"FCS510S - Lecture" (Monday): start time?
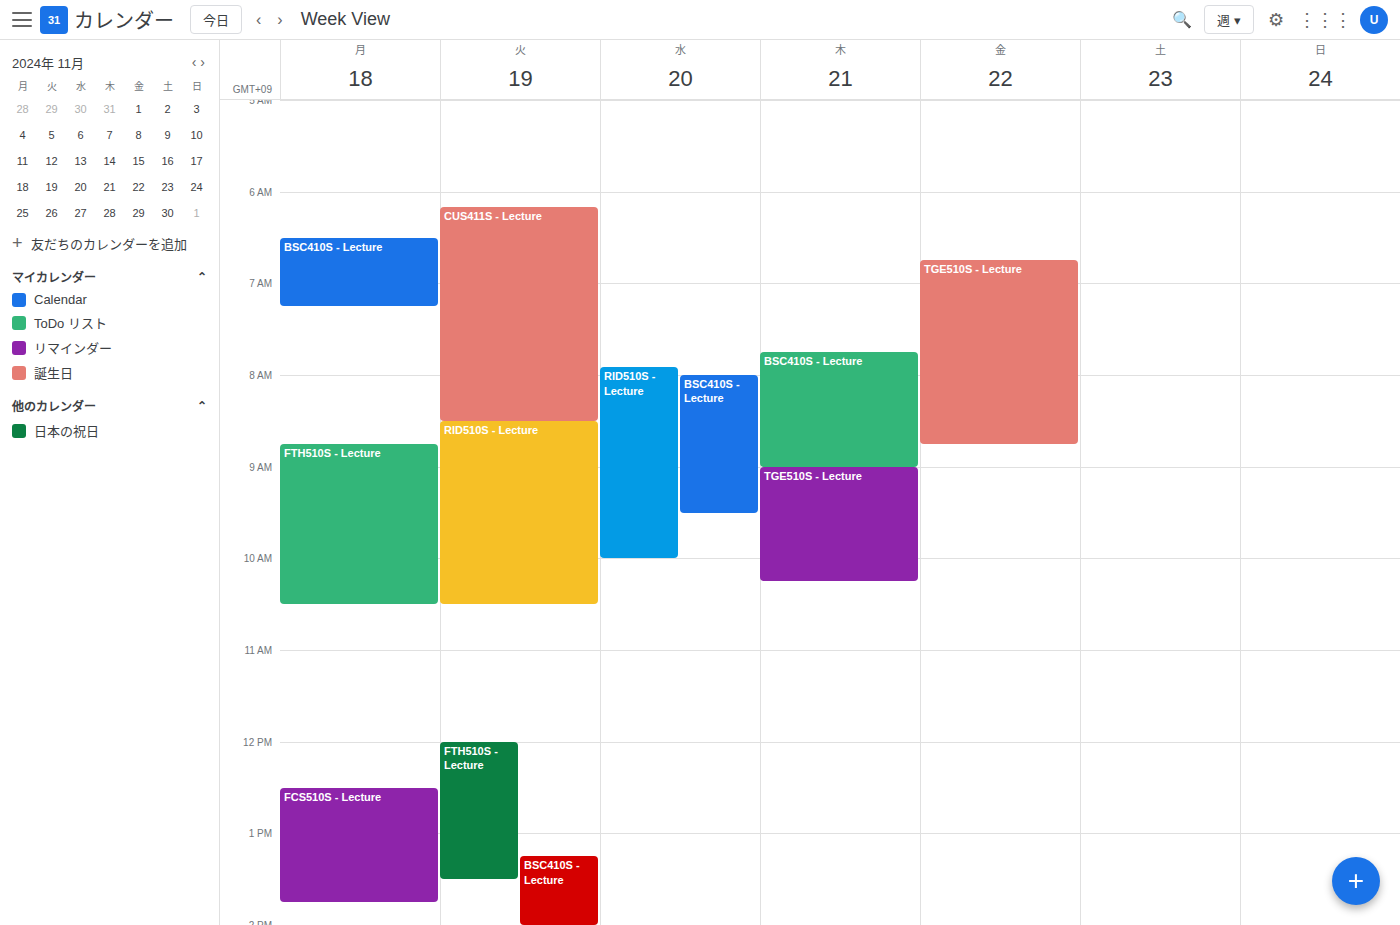
12:30 PM